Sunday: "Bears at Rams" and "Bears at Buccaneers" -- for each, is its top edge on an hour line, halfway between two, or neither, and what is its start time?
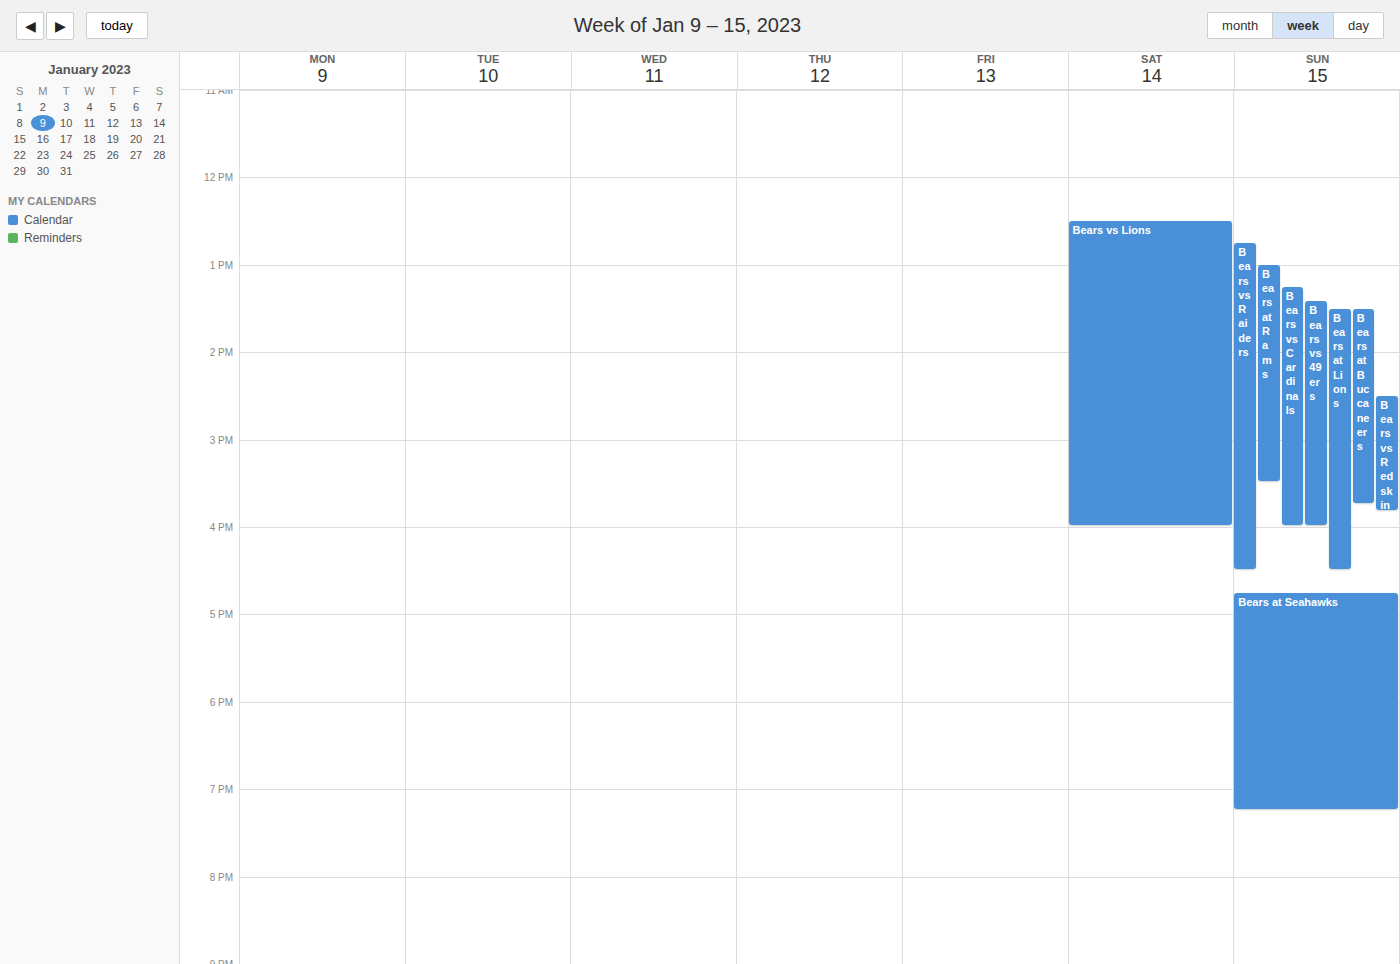
"Bears at Rams": 13:00, exactly on the 13:00 line. "Bears at Buccaneers": 13:30, halfway between the 13:00 and 14:00 lines.